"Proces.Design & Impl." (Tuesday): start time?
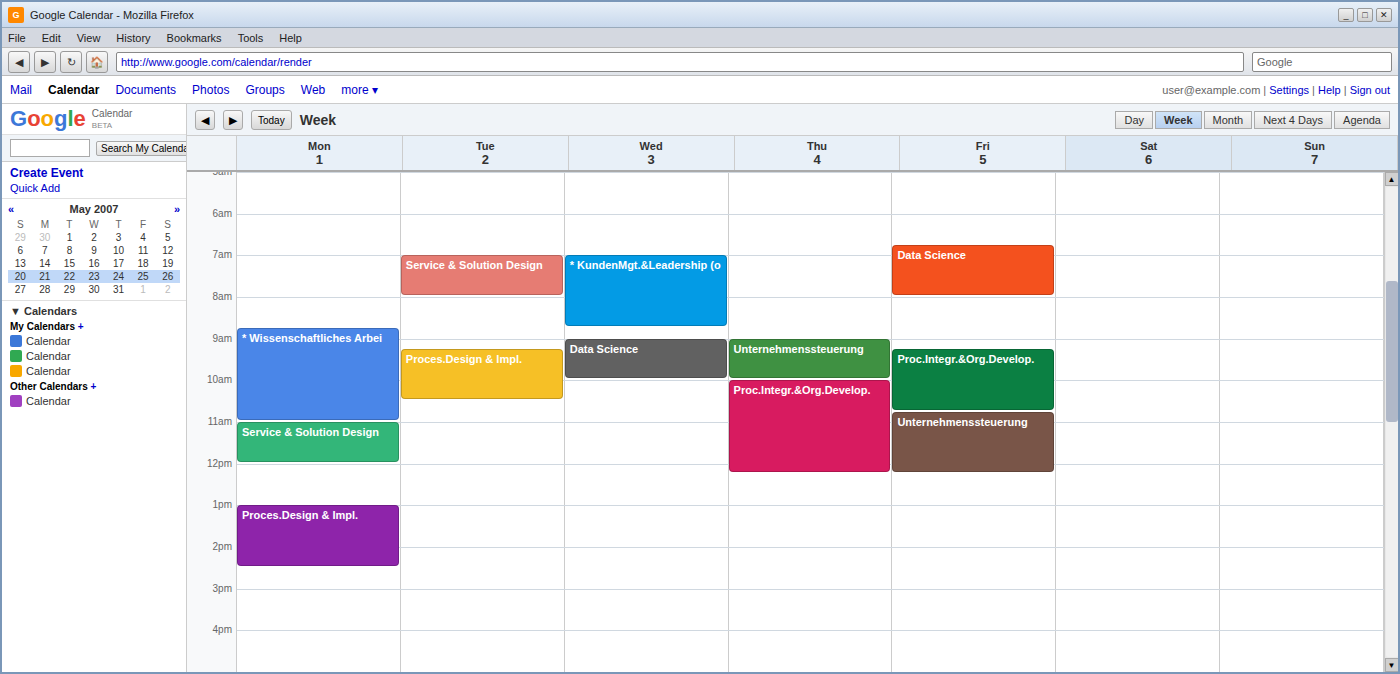
9:15 AM